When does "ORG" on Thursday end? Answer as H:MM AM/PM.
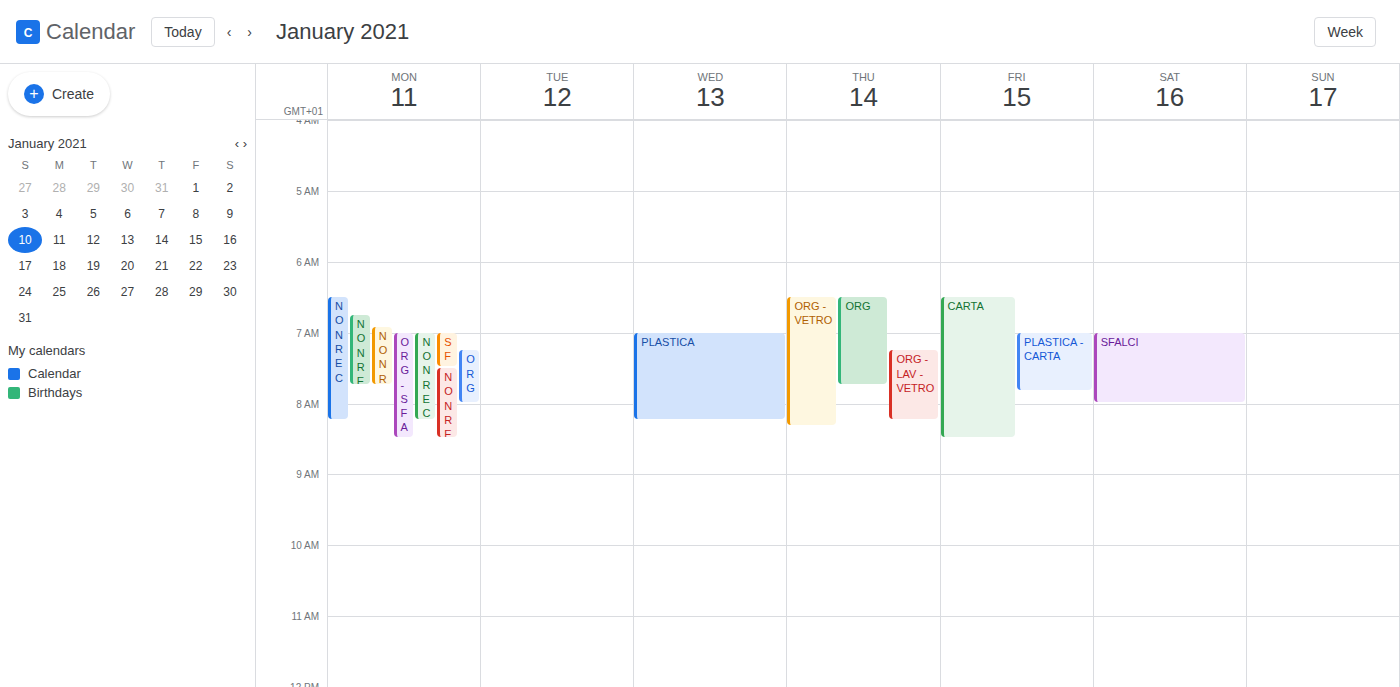
7:45 AM